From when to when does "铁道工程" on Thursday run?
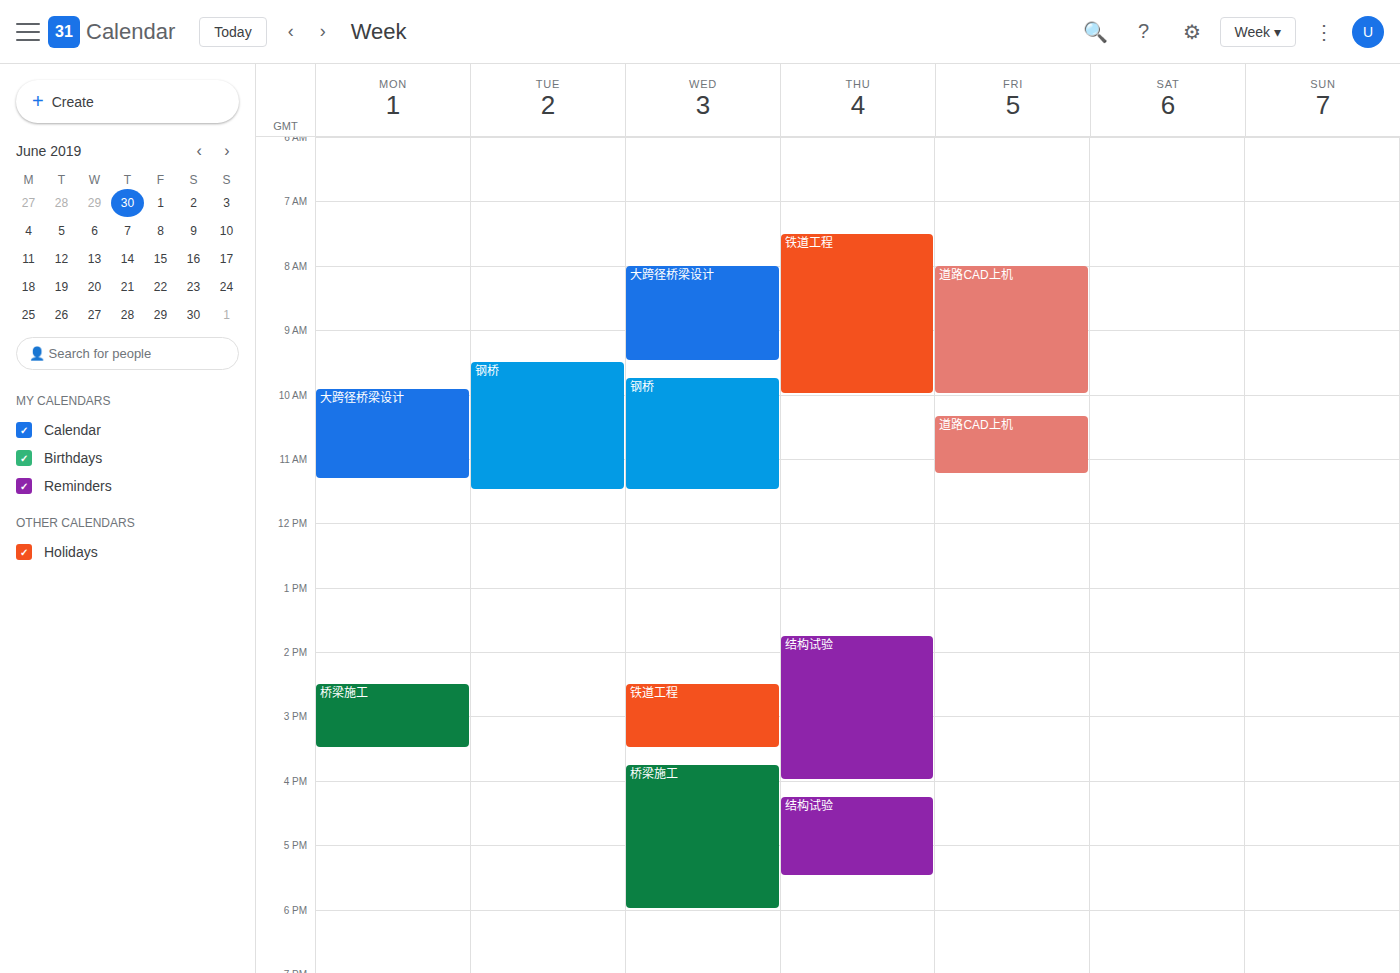
7:30 AM to 10:00 AM